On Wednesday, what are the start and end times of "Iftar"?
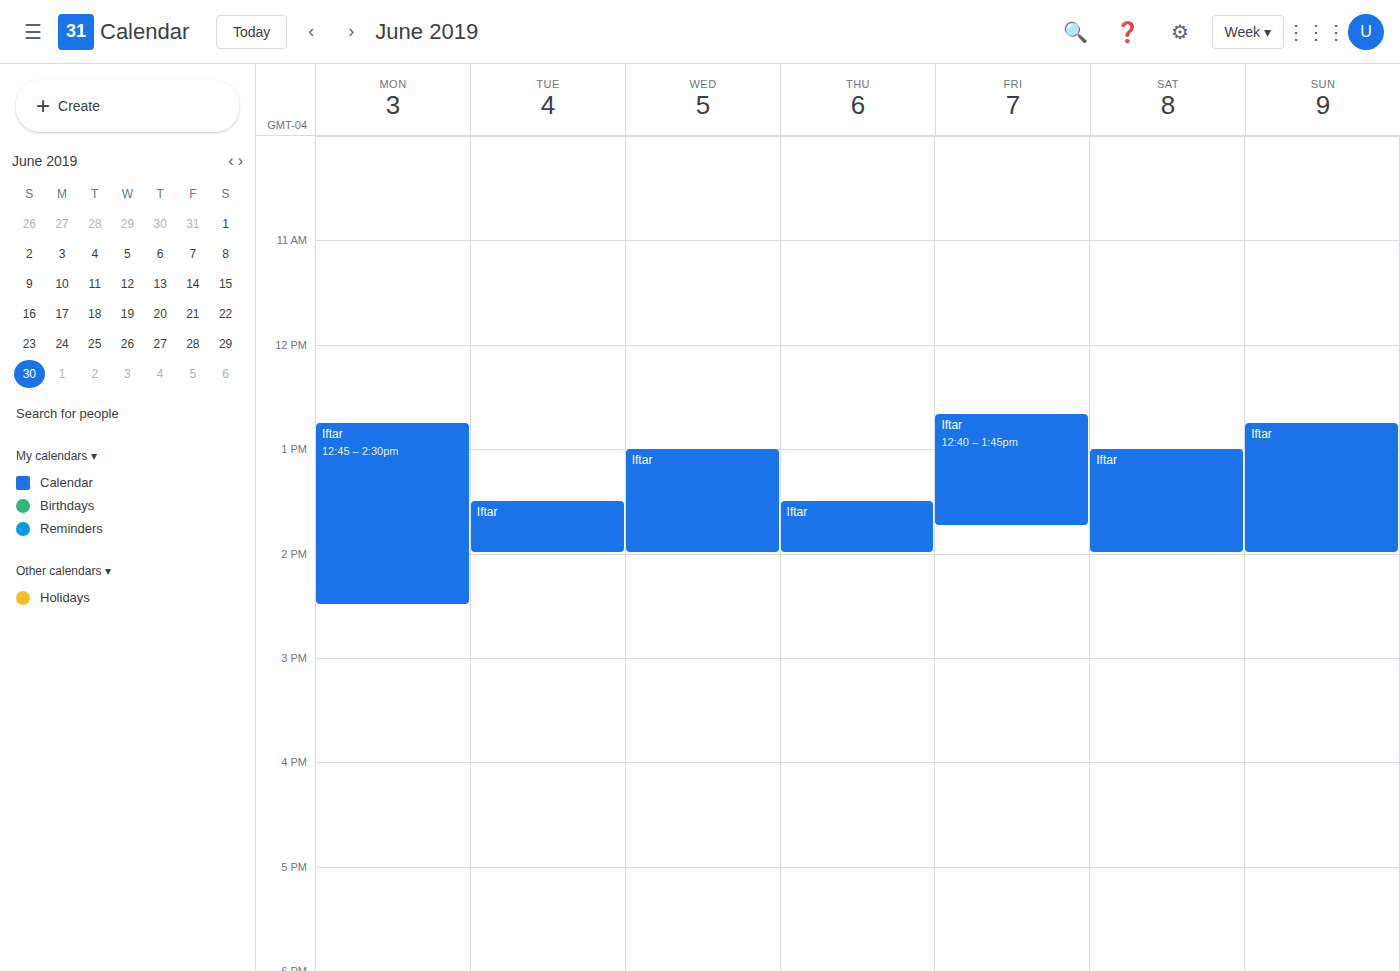
1:00 PM to 2:00 PM